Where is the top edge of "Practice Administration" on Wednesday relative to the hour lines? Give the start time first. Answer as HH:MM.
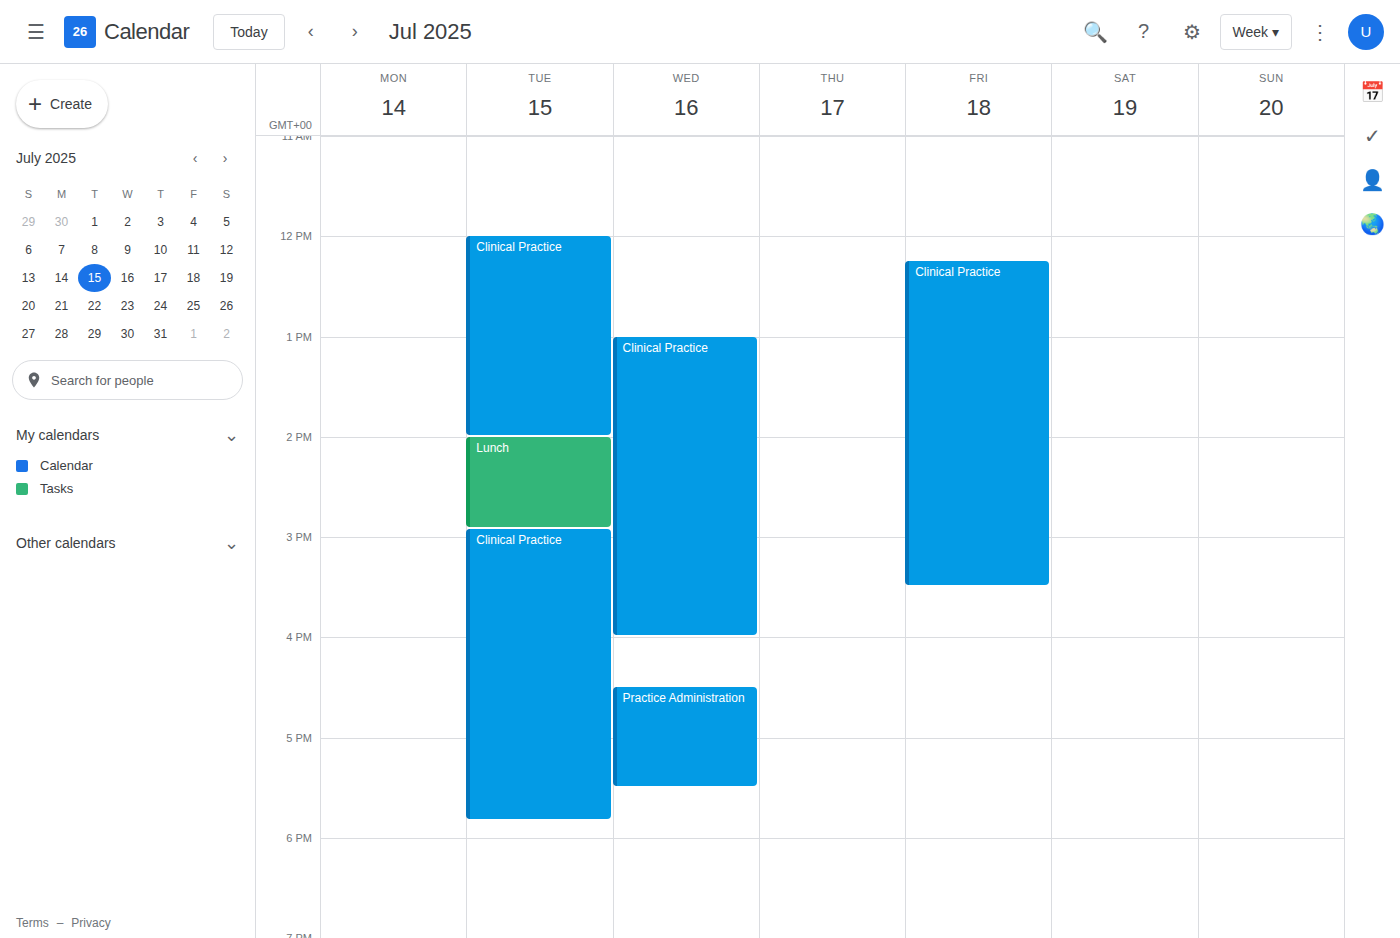
16:30 -- halfway between the 16:00 and 17:00 lines.